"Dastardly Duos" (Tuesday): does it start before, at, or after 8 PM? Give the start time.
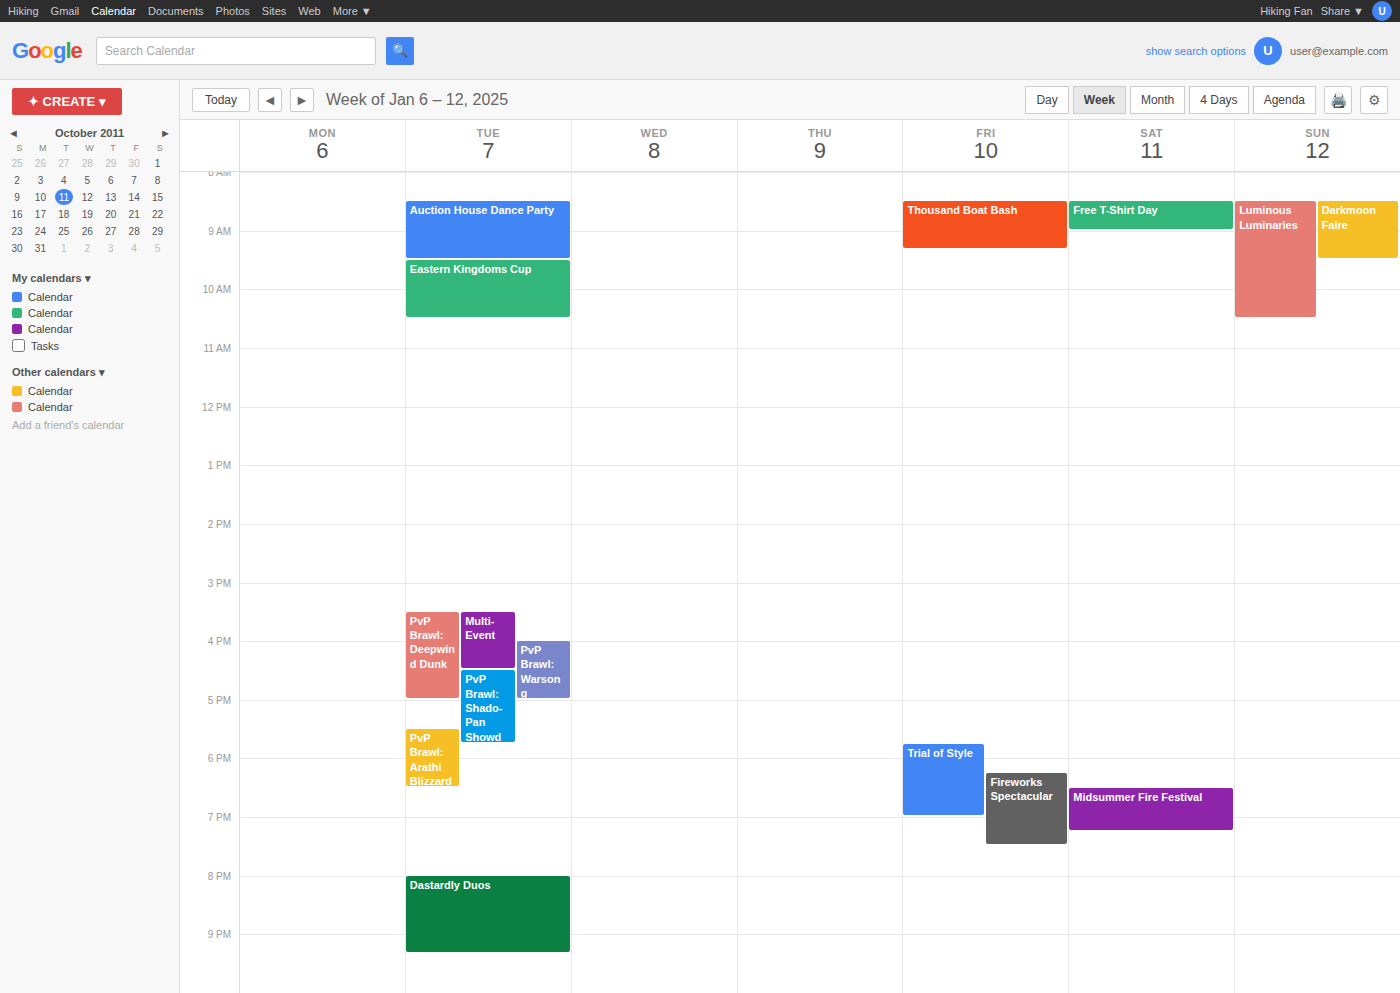
8:00 PM -- exactly at 8 PM, on the 8 PM line.